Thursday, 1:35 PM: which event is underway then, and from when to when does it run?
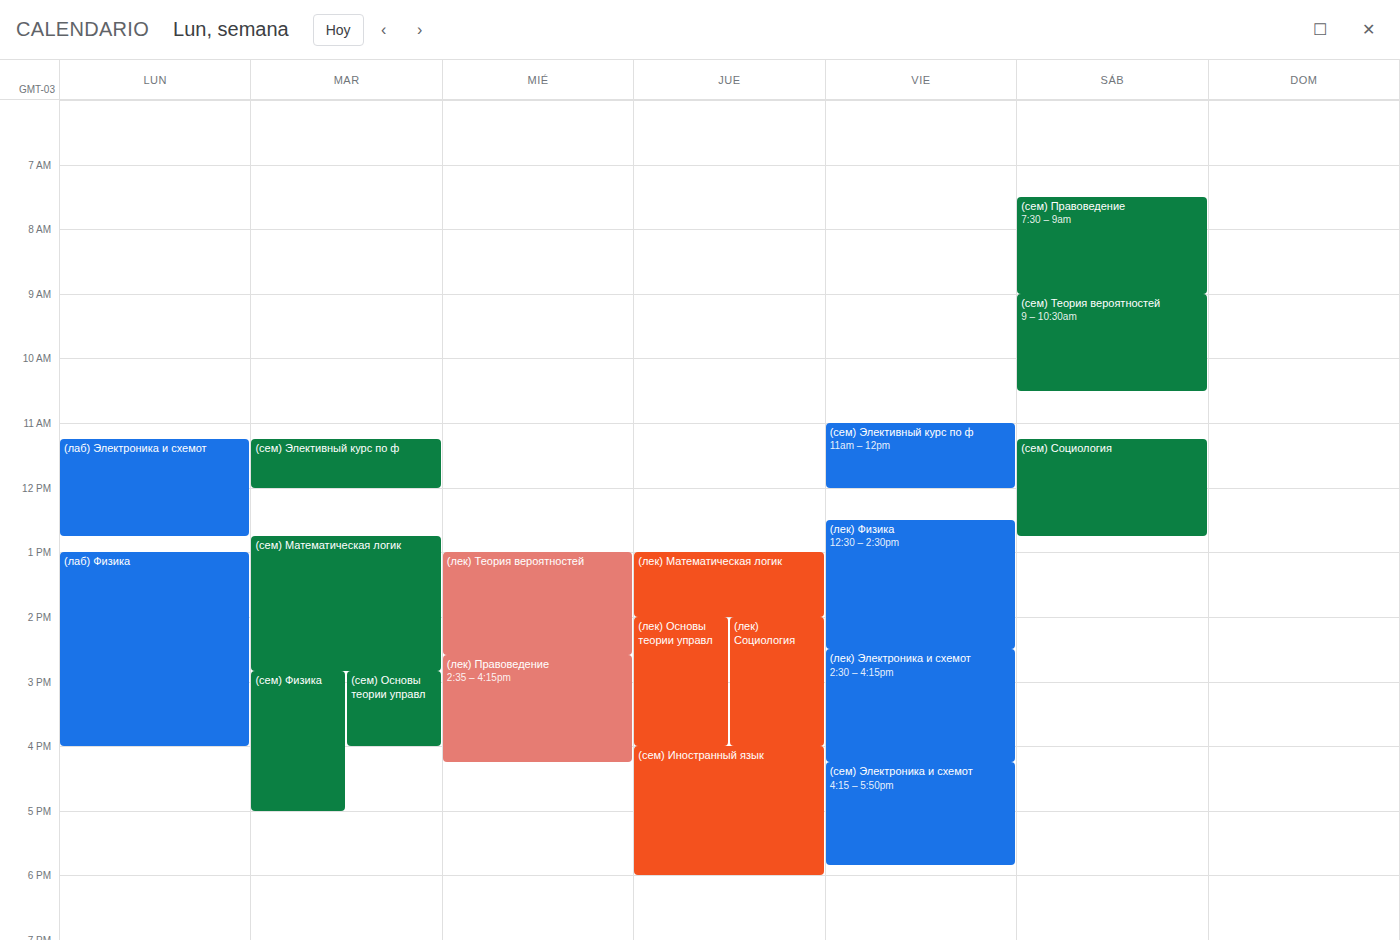
"(лек) Математическая логик", 1:00 PM to 2:00 PM